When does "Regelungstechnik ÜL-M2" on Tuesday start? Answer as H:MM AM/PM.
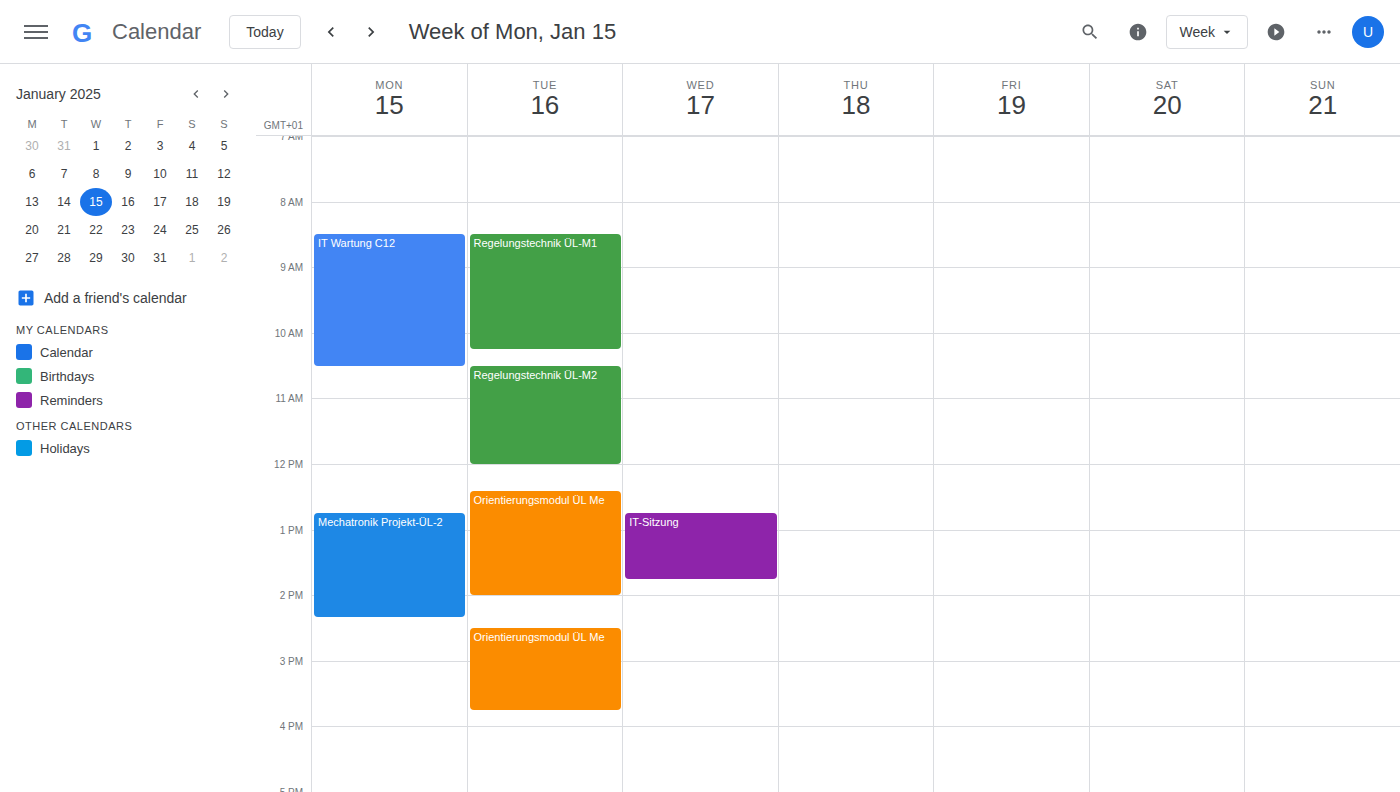
10:30 AM